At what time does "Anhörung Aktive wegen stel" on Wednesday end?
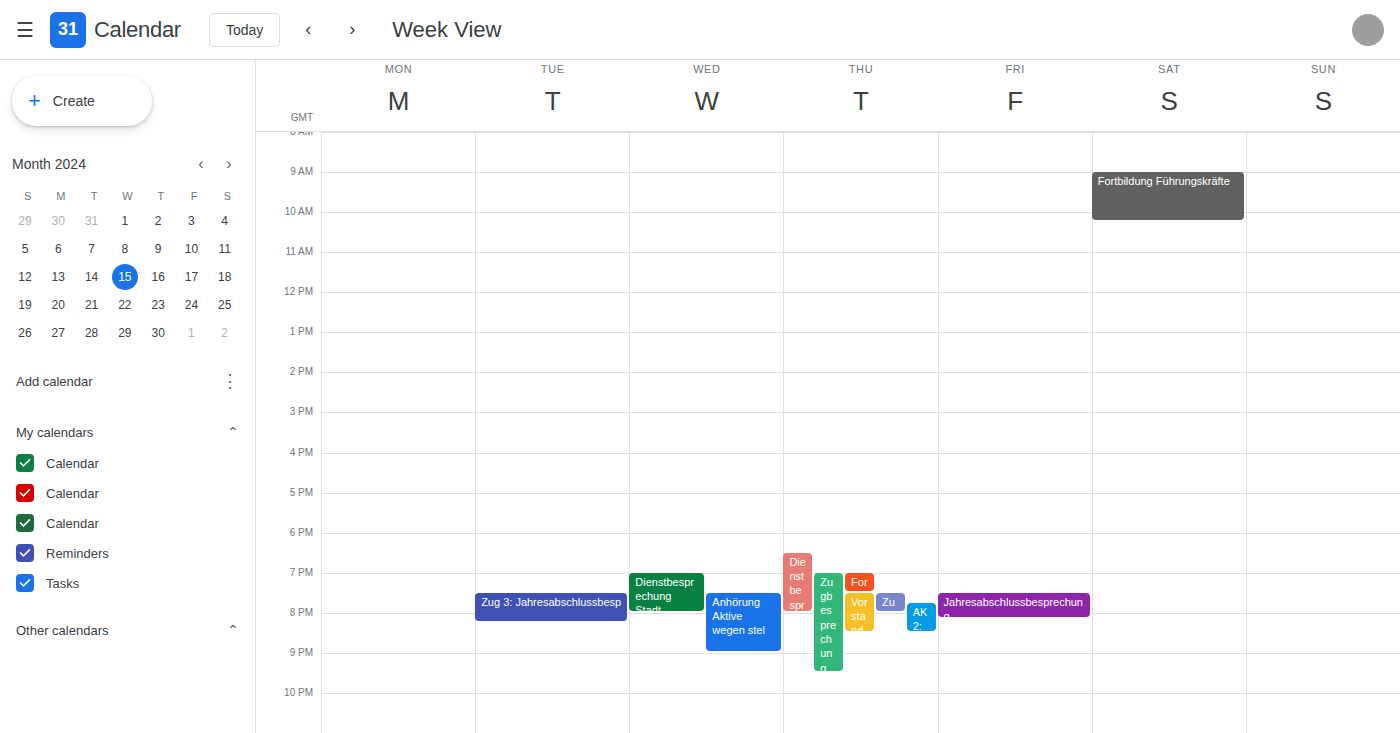
9:00 PM